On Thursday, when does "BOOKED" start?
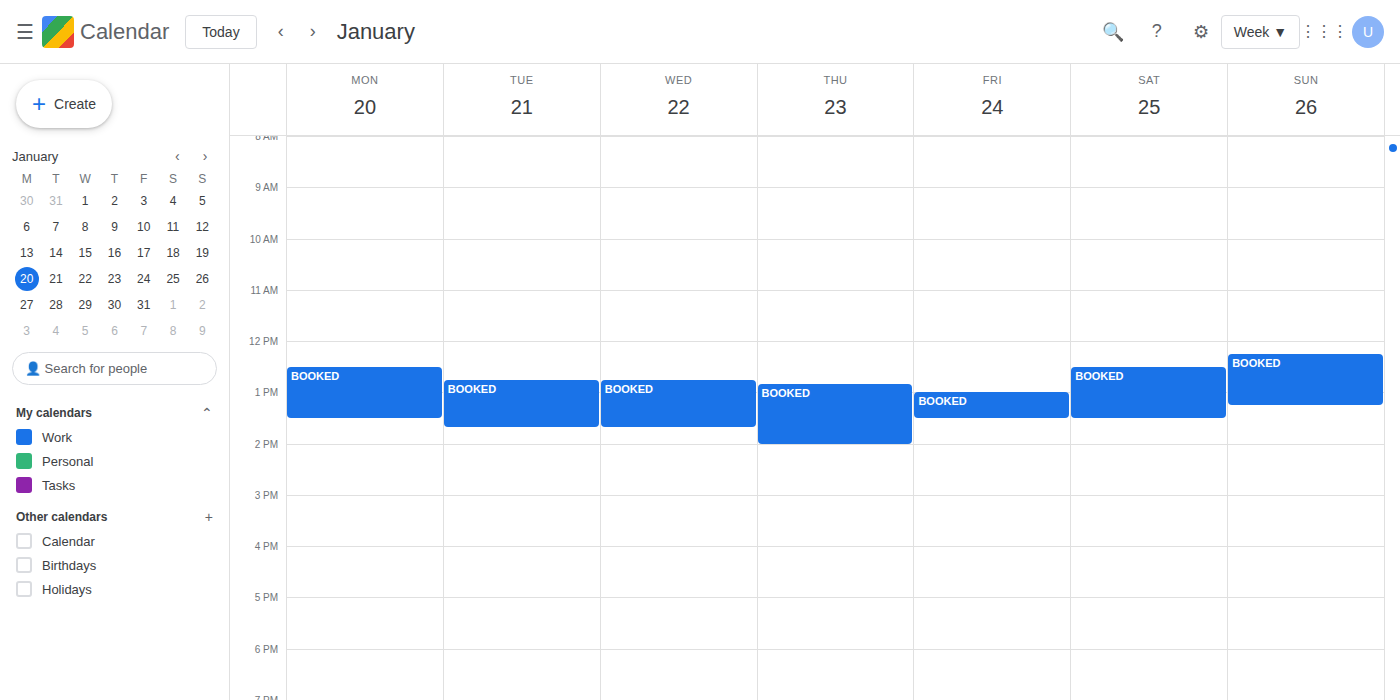
12:50 PM